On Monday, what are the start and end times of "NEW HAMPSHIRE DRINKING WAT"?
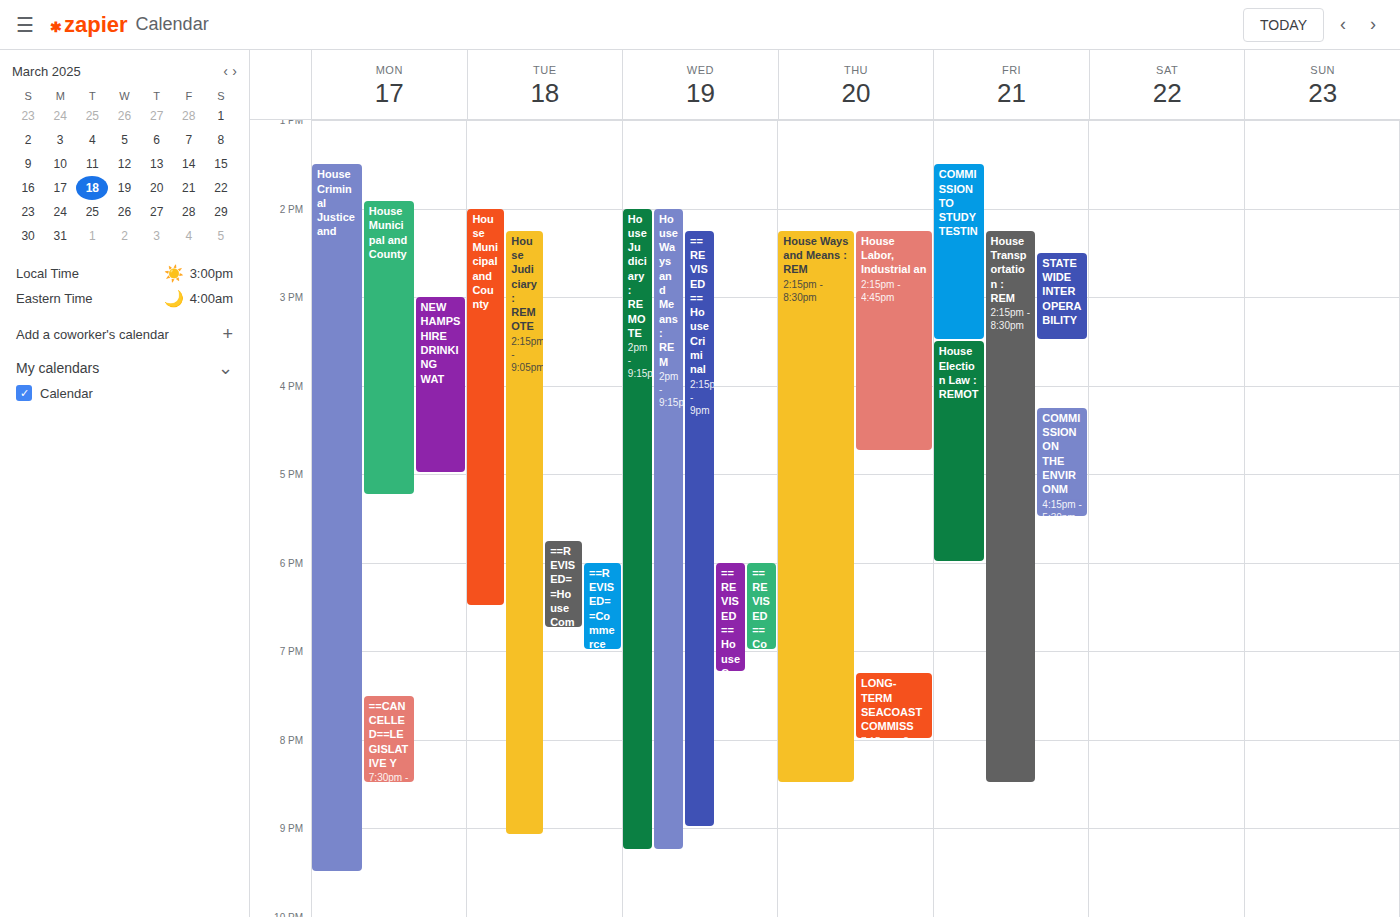
3:00 PM to 5:00 PM